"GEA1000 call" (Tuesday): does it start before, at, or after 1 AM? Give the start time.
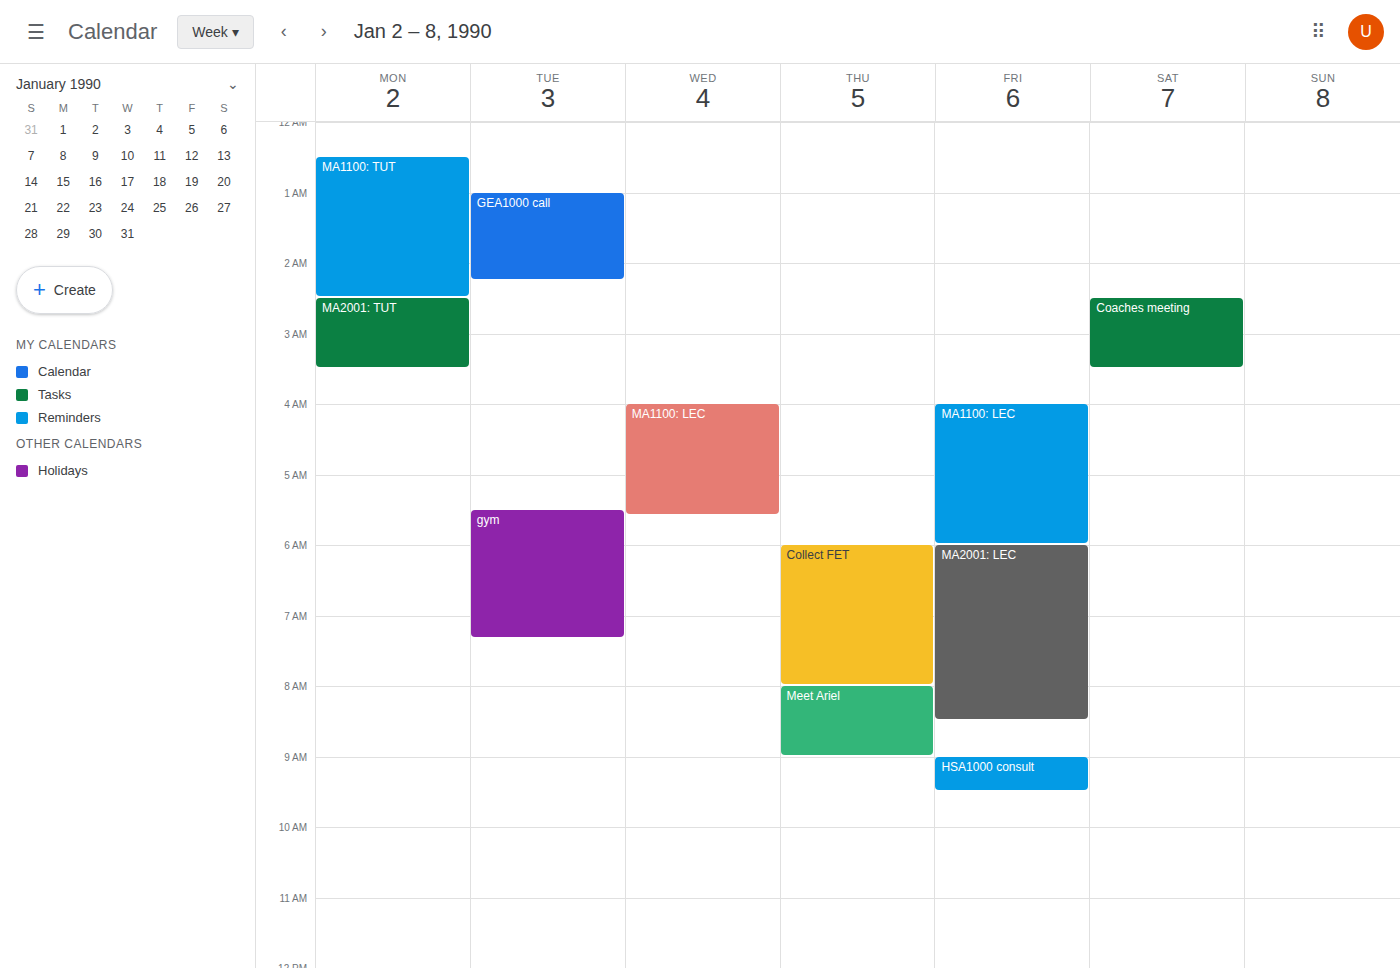
1:00 AM -- exactly at 1 AM, on the 1 AM line.